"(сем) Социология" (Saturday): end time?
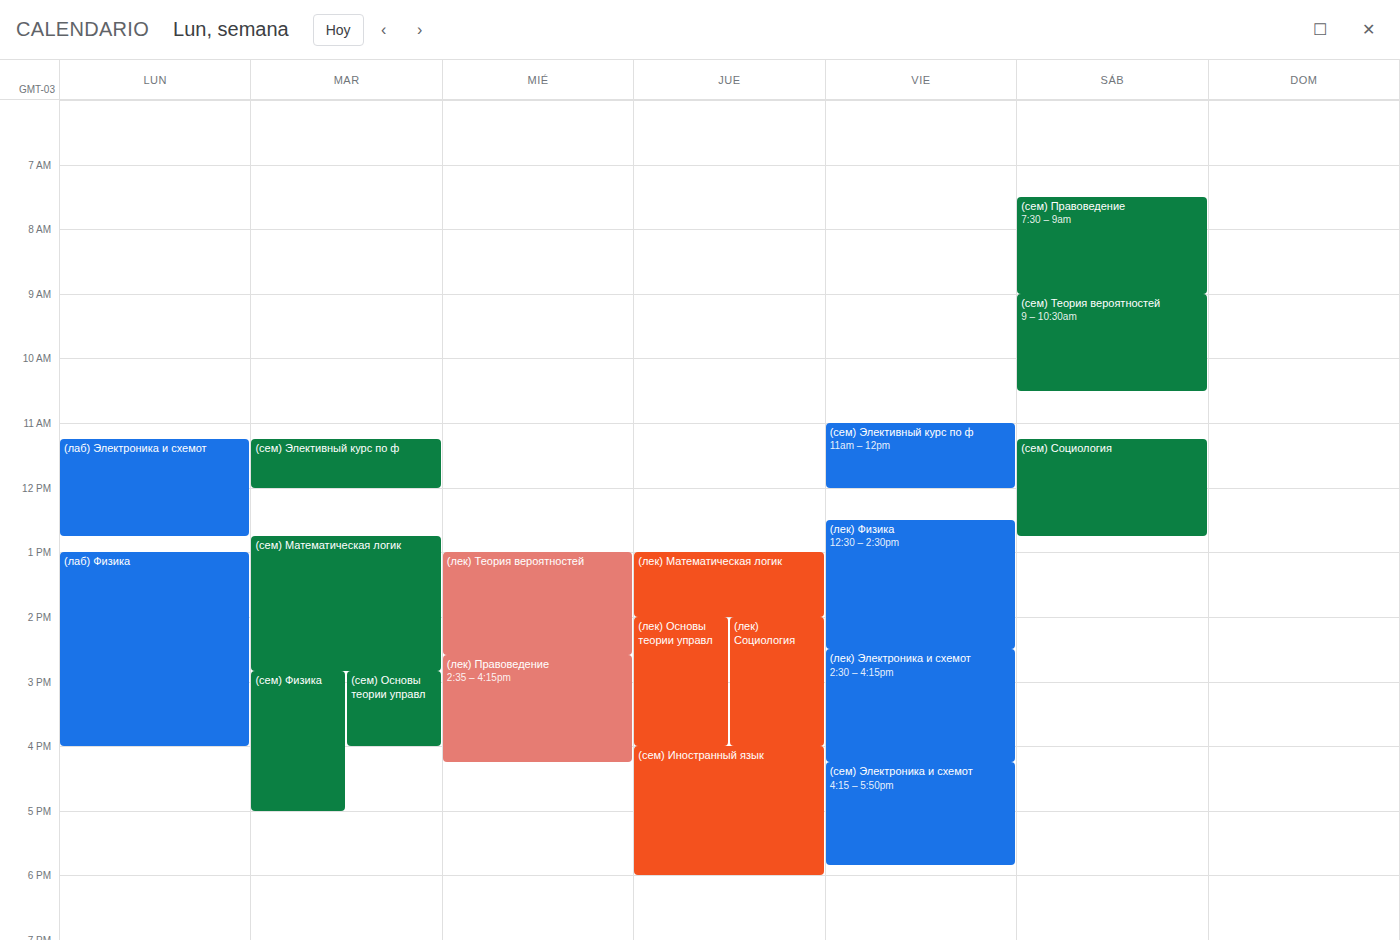
12:45 PM